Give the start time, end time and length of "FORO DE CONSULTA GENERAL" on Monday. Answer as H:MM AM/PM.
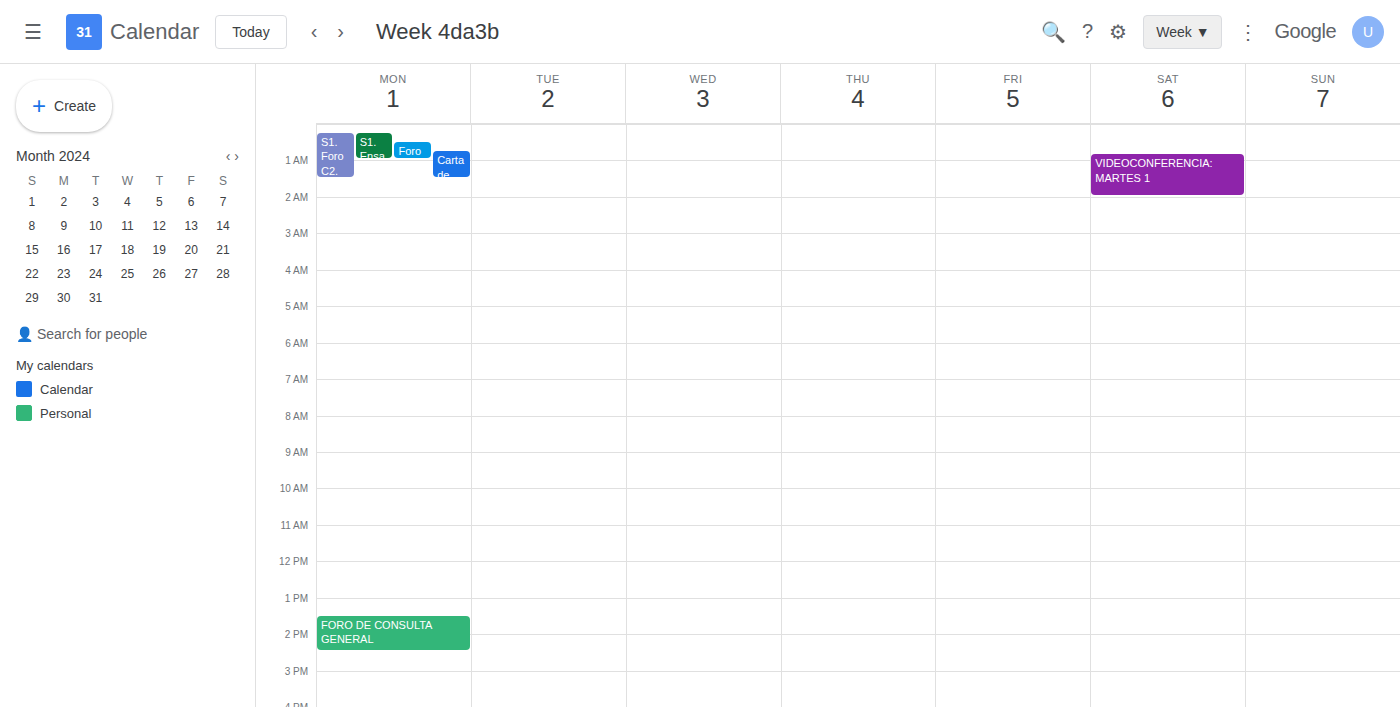
1:30 PM to 2:30 PM, 1 hour